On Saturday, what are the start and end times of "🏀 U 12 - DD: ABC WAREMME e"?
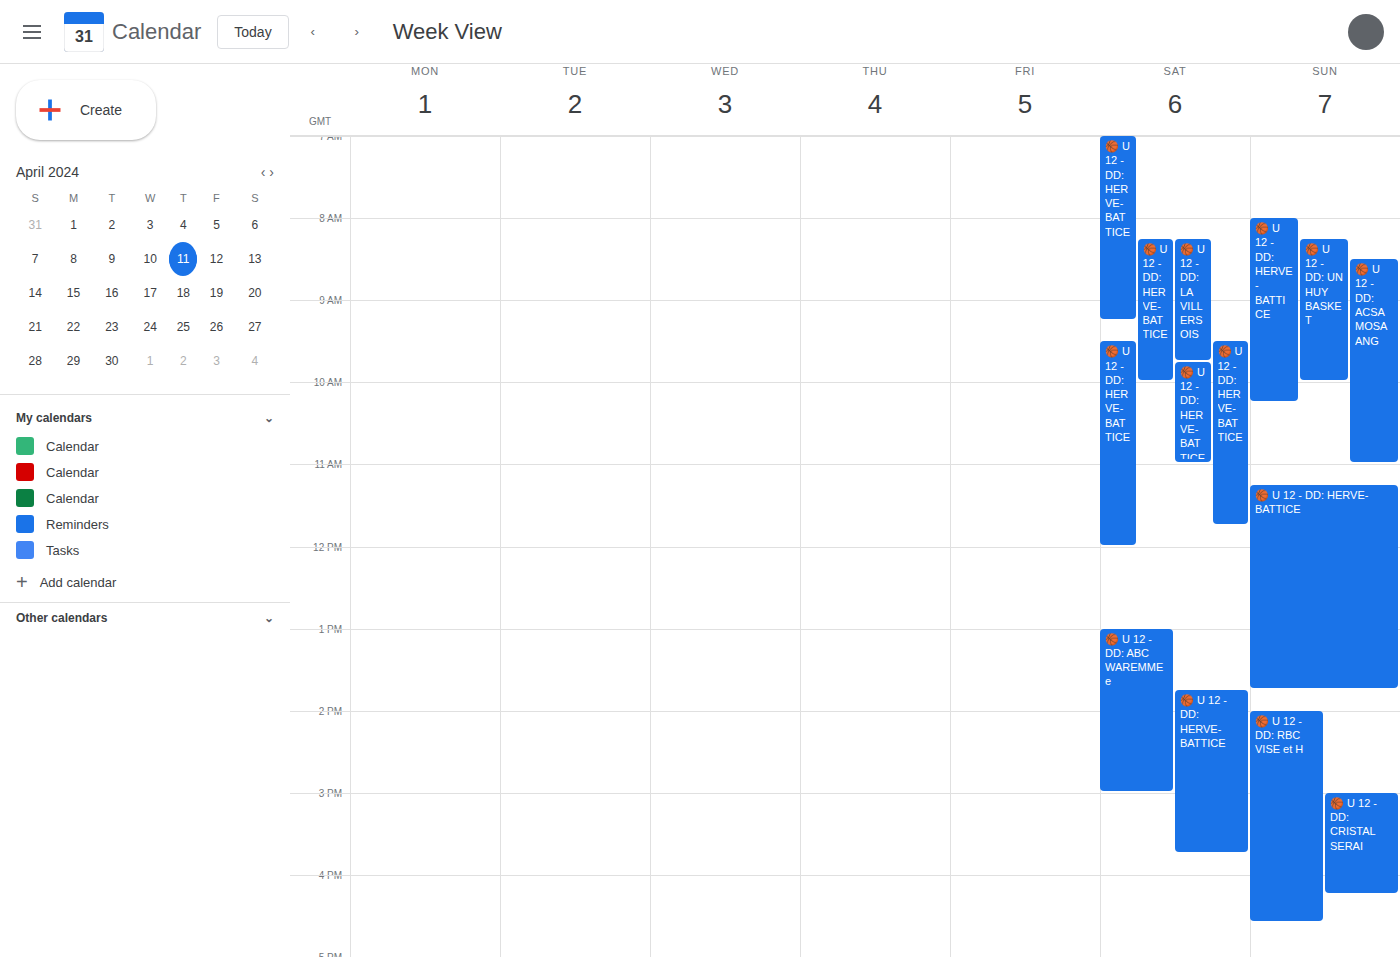
1:00 PM to 3:00 PM